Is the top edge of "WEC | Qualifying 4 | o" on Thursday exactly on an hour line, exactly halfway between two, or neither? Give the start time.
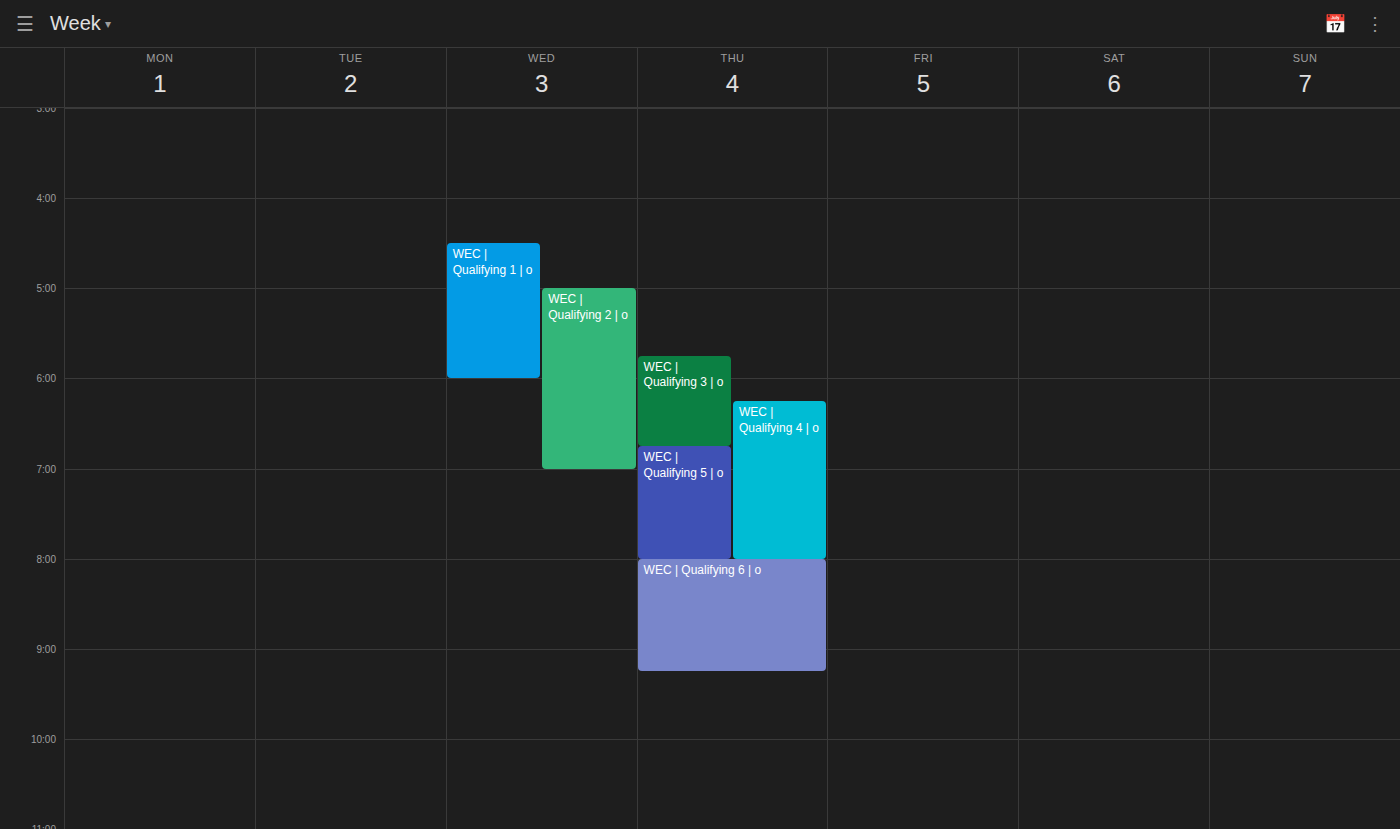
6:15 PM -- neither: a quarter of the way from the 6 PM line to the 7 PM line.